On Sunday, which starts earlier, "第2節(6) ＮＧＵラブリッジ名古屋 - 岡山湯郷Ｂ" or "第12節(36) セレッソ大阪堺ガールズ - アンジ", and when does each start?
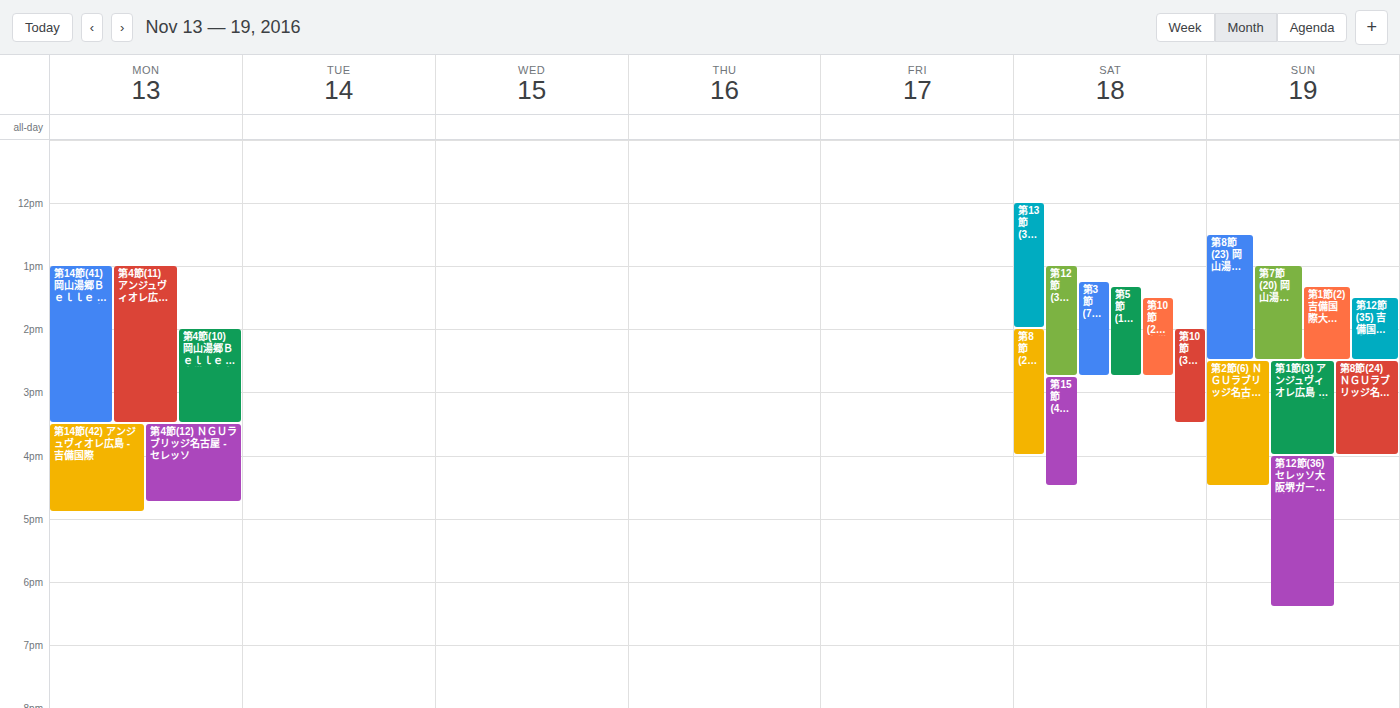
"第2節(6) ＮＧＵラブリッジ名古屋 - 岡山湯郷Ｂ" 2:30 PM; "第12節(36) セレッソ大阪堺ガールズ - アンジ" 4:00 PM.